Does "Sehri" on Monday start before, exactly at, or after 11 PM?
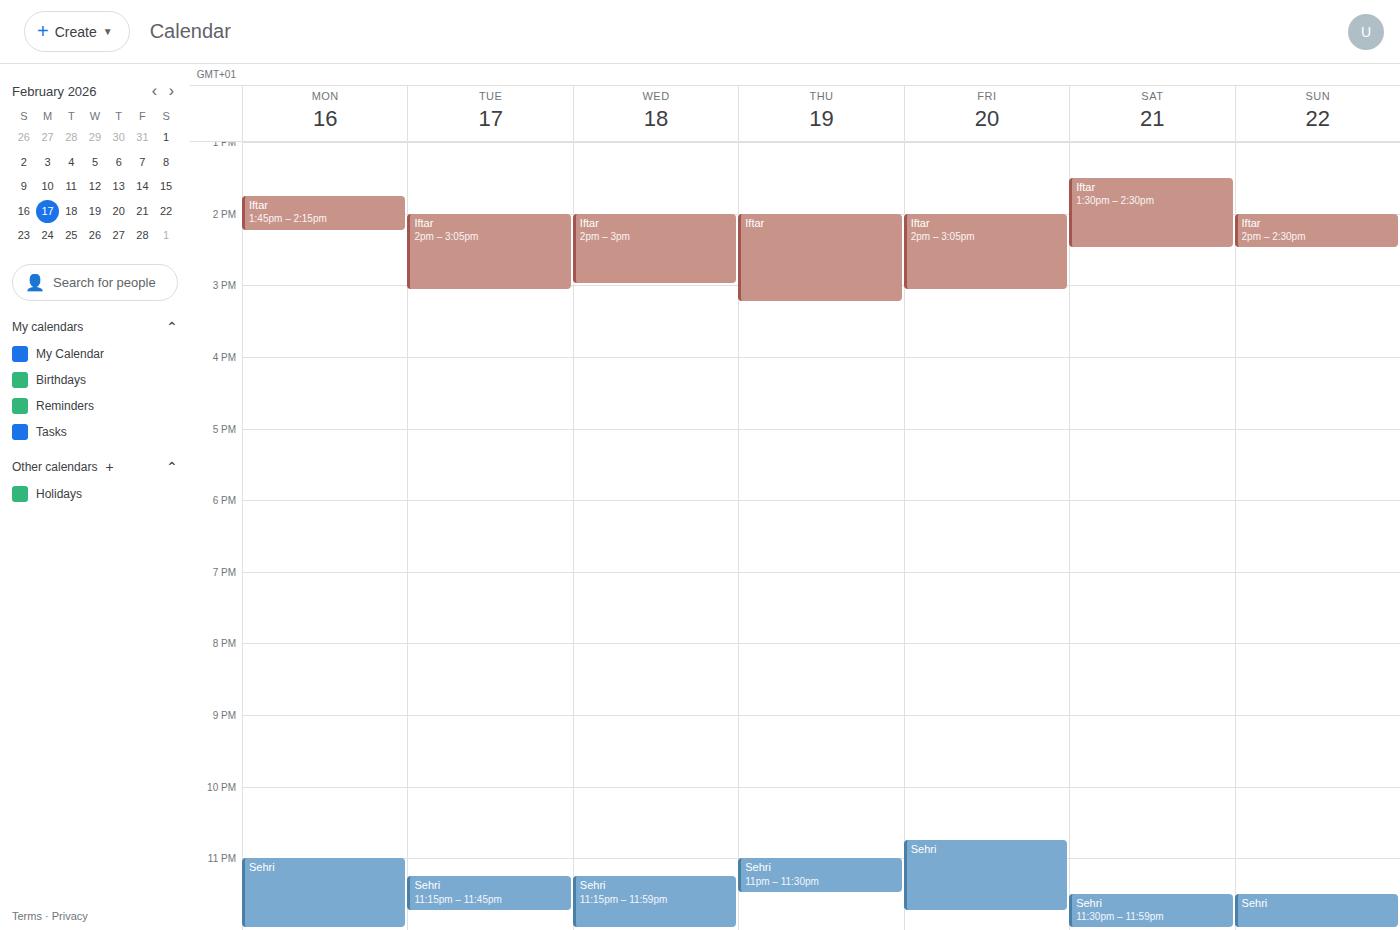
11:00 PM -- exactly at 11 PM, on the 11 PM line.